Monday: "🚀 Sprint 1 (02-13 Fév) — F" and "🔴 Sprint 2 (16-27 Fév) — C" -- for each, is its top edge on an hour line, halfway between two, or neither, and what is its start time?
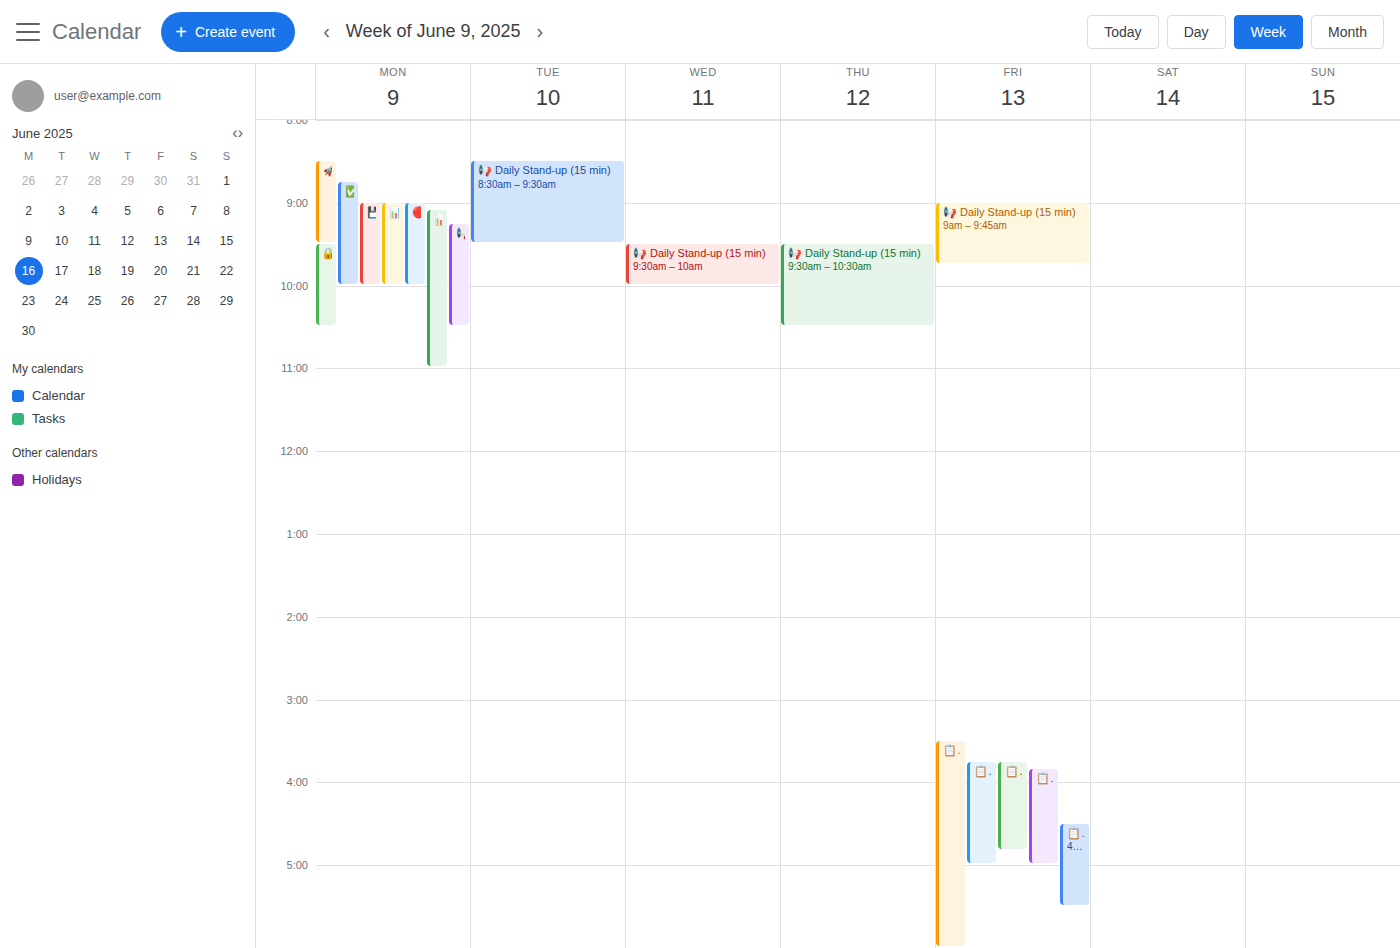
"🚀 Sprint 1 (02-13 Fév) — F": 8:30 AM, halfway between the 8 AM and 9 AM lines. "🔴 Sprint 2 (16-27 Fév) — C": 9:00 AM, exactly on the 9 AM line.